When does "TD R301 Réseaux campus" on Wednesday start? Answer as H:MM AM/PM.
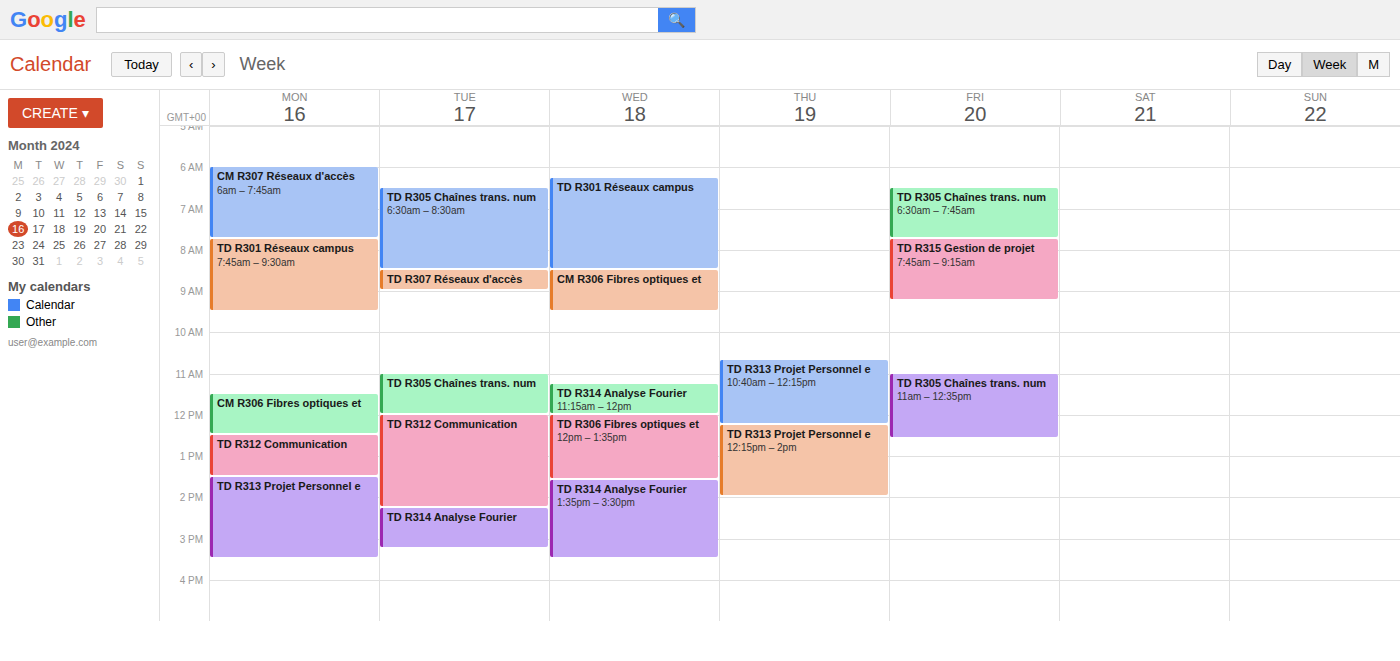
6:15 AM